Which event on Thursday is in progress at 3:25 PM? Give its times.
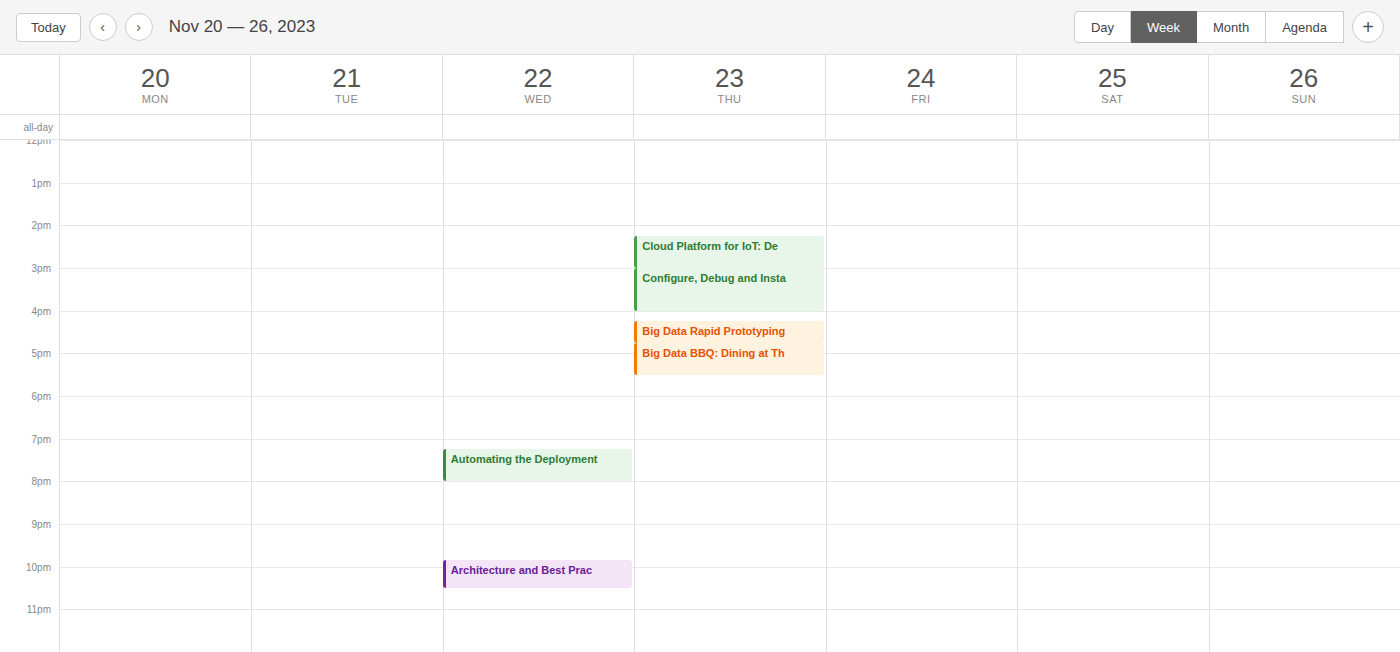
"Configure, Debug and Insta", 3:00 PM to 4:00 PM